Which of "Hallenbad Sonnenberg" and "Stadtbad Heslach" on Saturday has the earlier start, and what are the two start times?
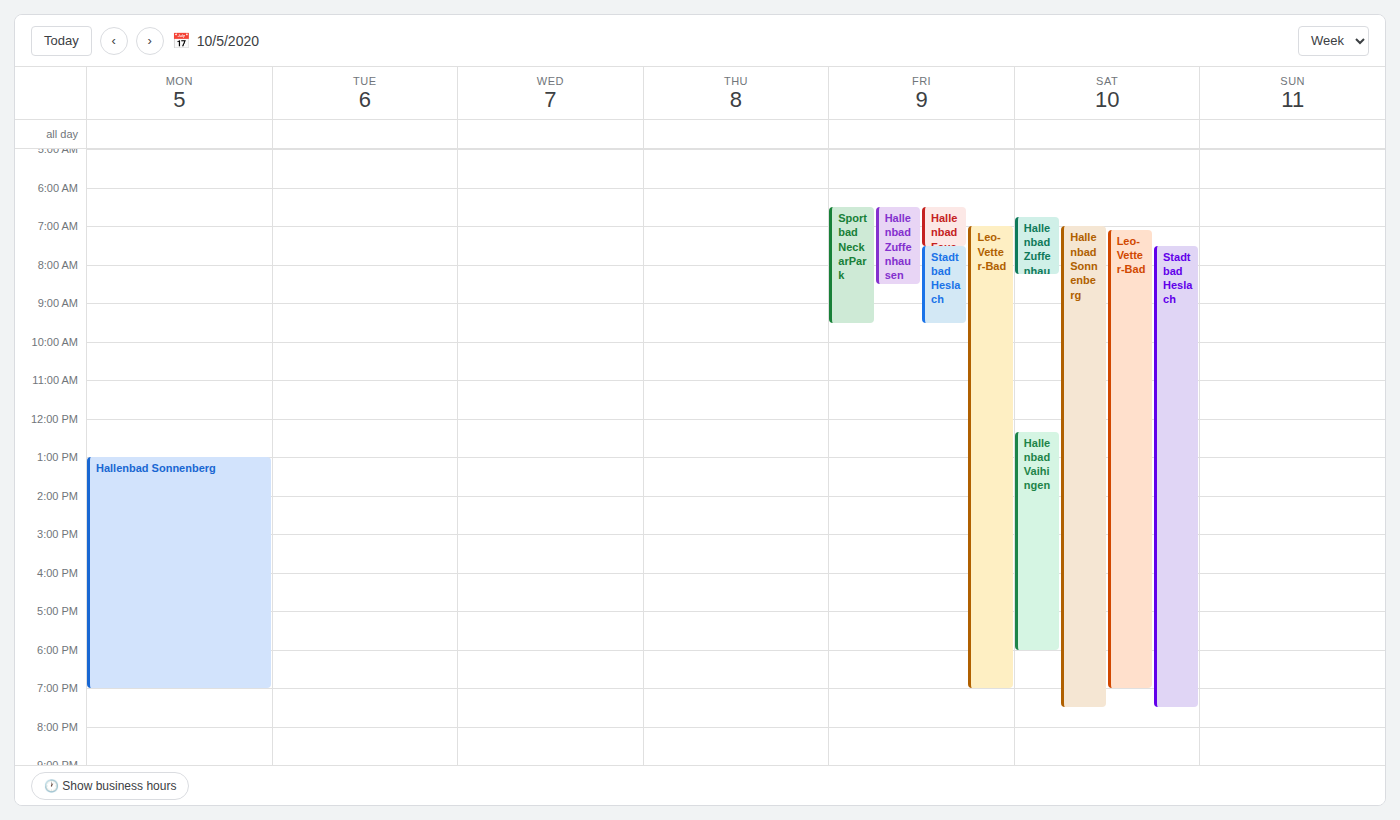
"Hallenbad Sonnenberg" 7:00 AM; "Stadtbad Heslach" 7:30 AM.